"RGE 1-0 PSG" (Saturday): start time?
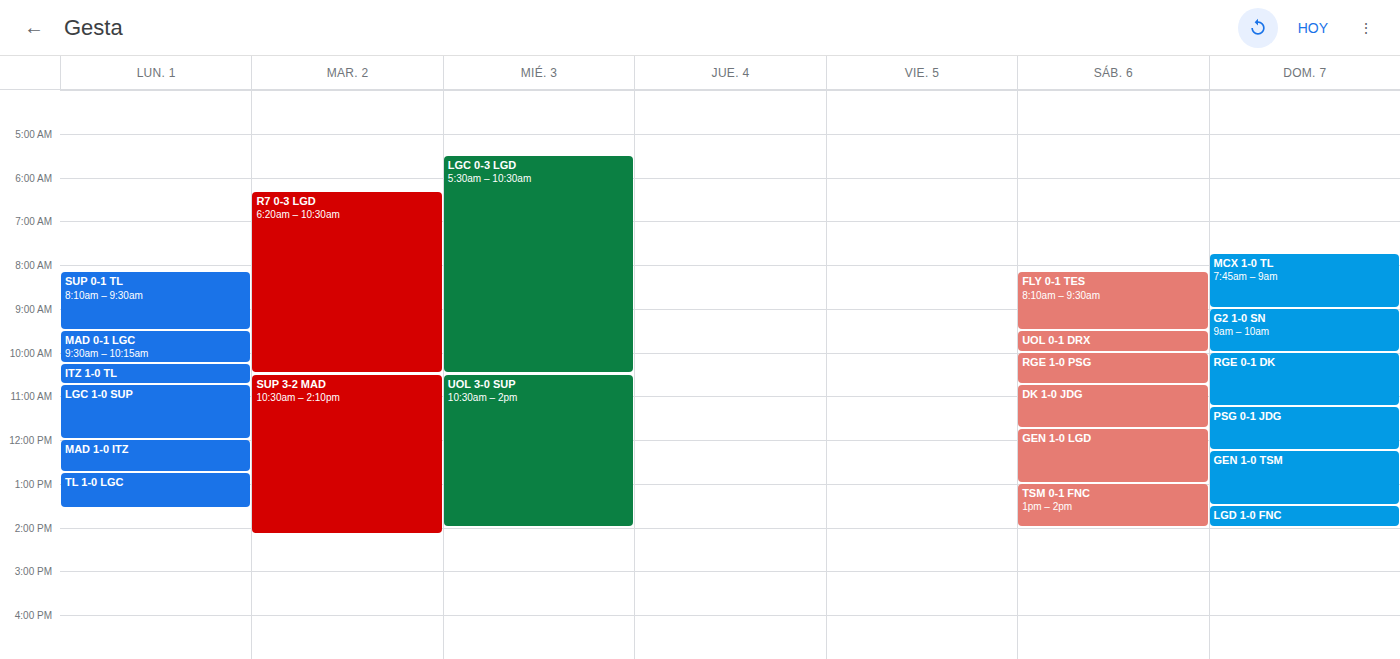
10:00 AM